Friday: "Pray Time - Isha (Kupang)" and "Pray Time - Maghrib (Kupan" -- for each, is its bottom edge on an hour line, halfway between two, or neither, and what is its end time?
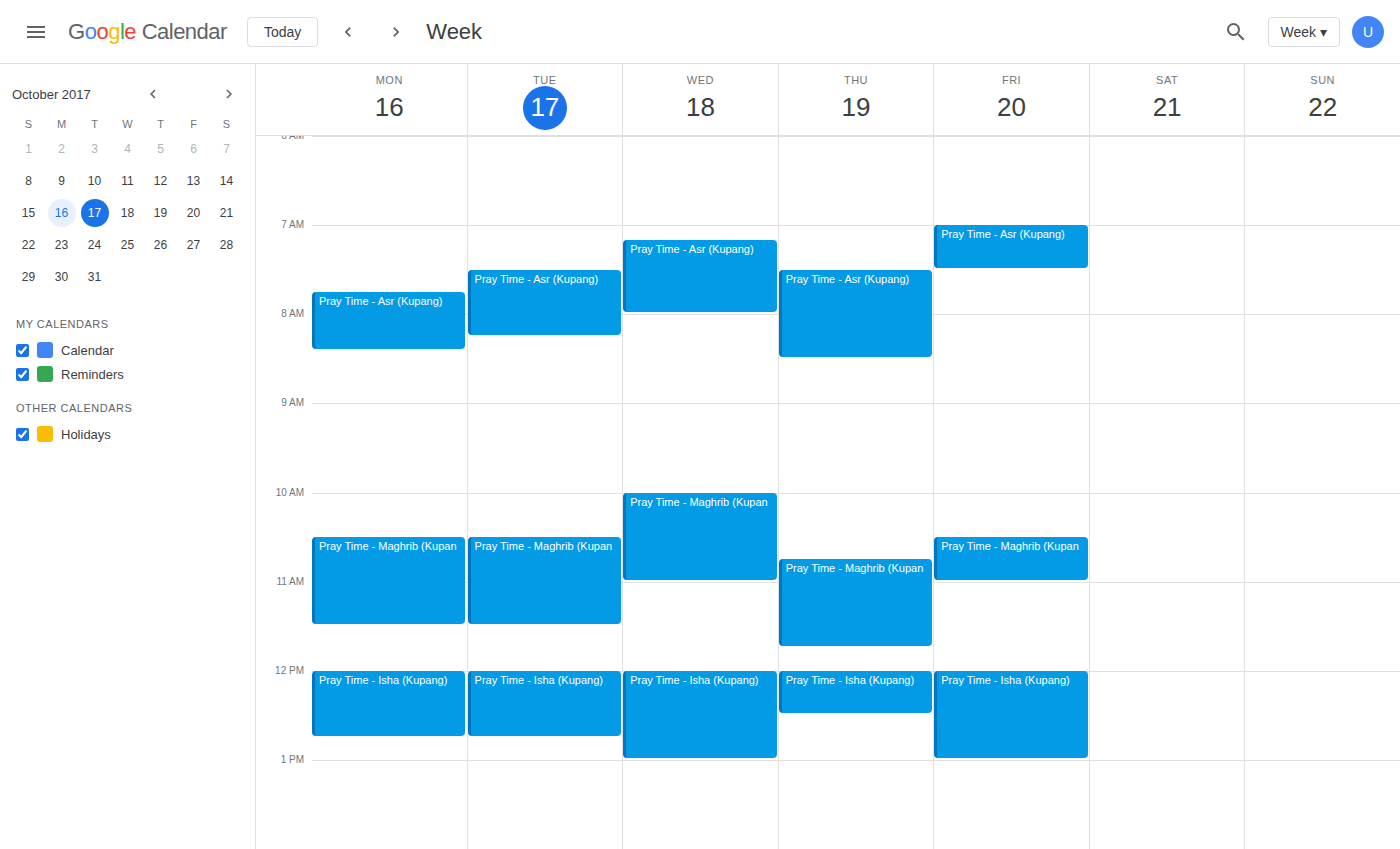
"Pray Time - Isha (Kupang)": 13:00, exactly on the 13:00 line. "Pray Time - Maghrib (Kupan": 11:00, exactly on the 11:00 line.